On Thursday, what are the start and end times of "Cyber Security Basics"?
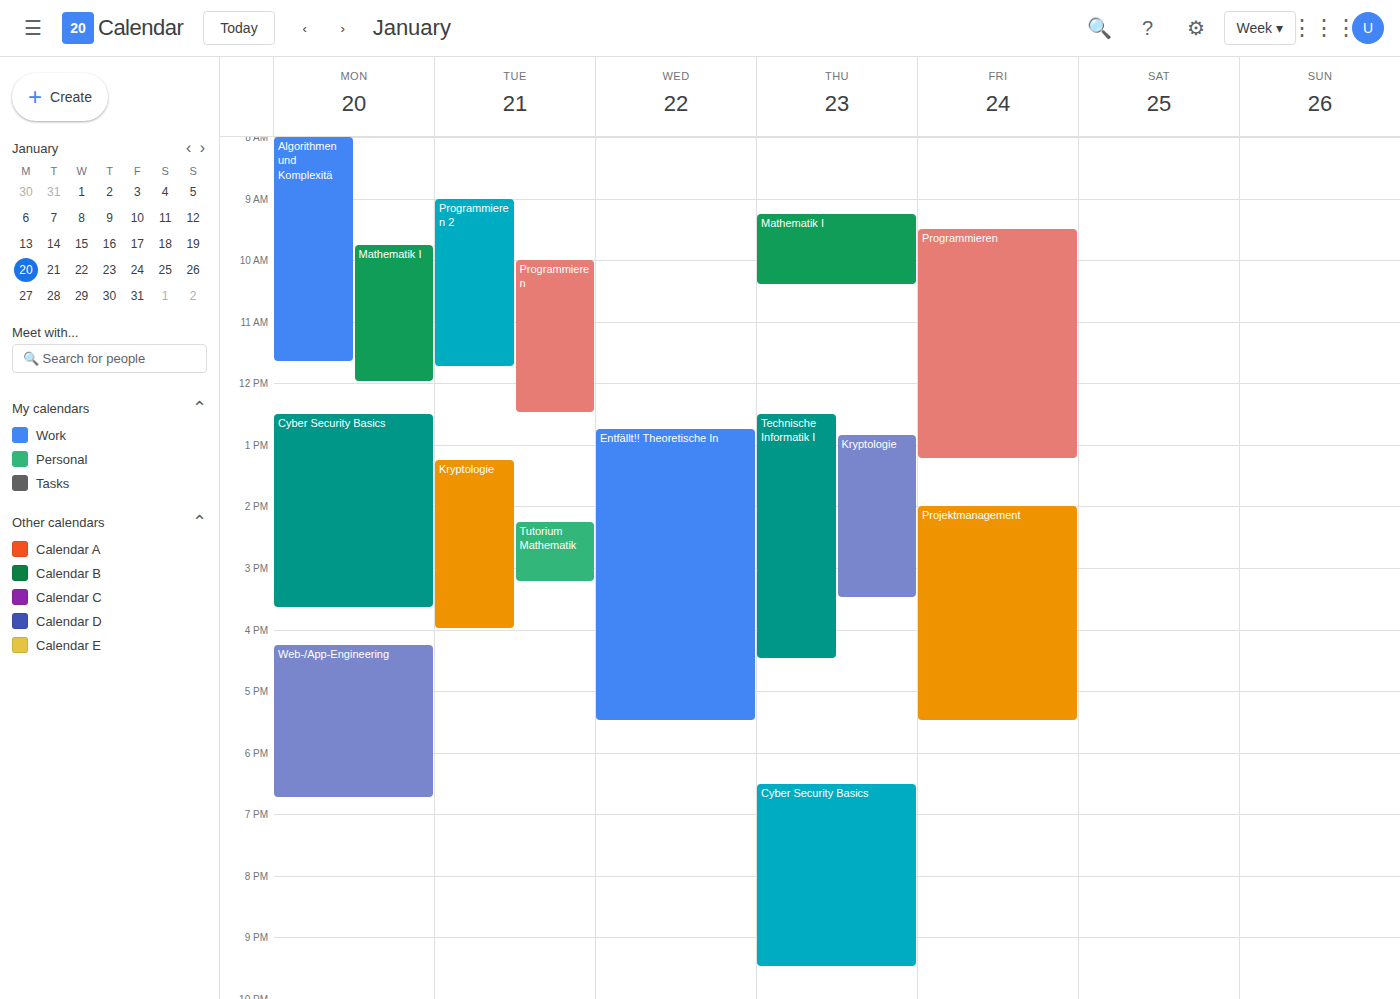
6:30 PM to 9:30 PM